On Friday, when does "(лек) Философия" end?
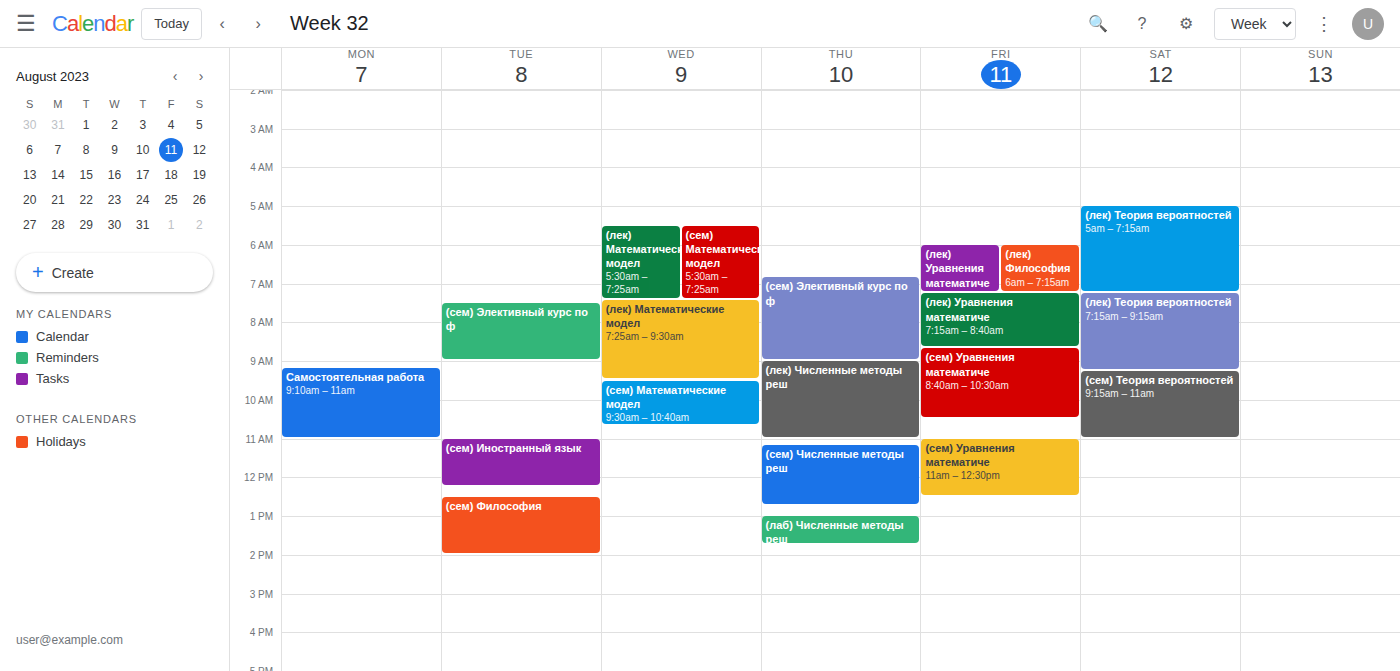
07:15